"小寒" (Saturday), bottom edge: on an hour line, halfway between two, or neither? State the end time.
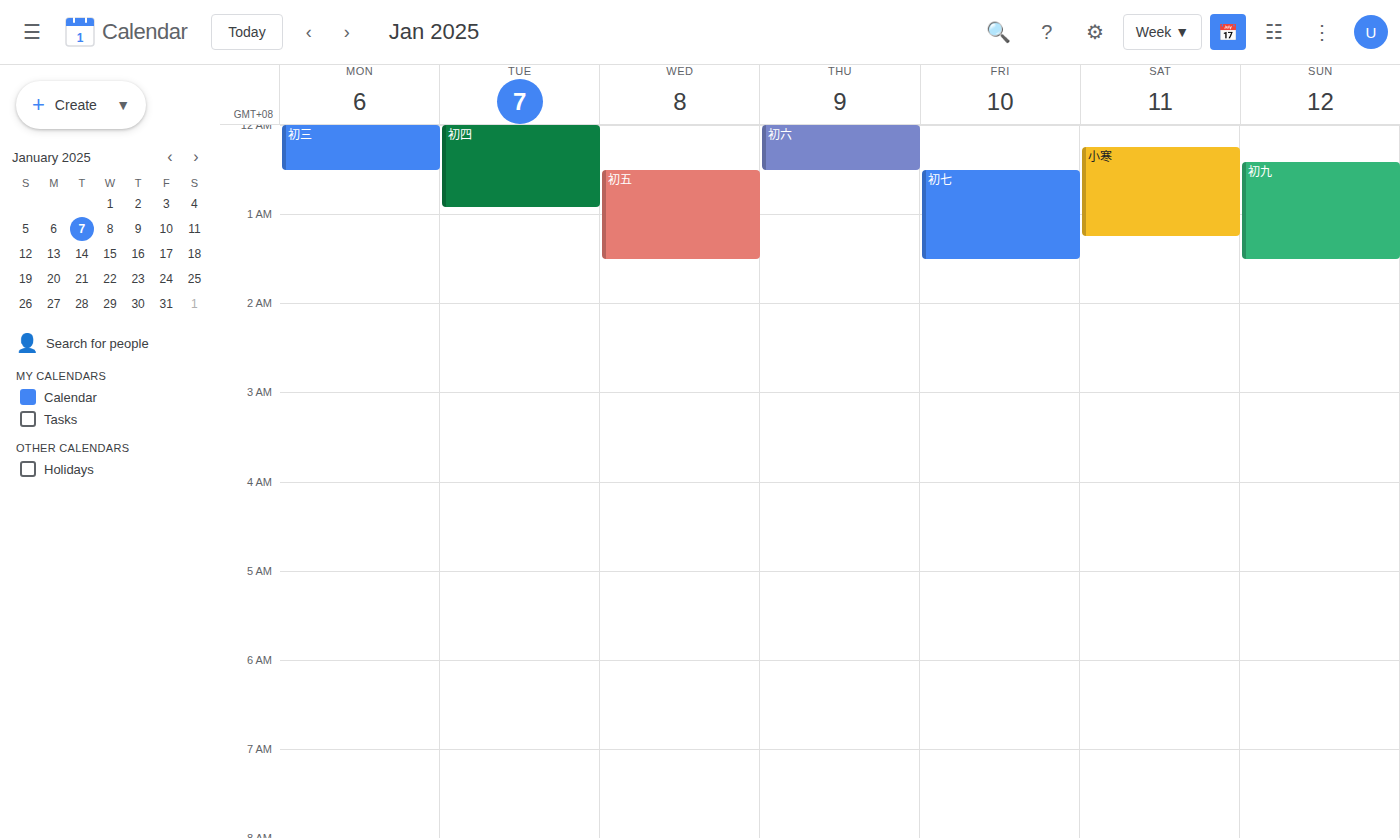
1:15 AM -- neither: a quarter of the way from the 1 AM line to the 2 AM line.